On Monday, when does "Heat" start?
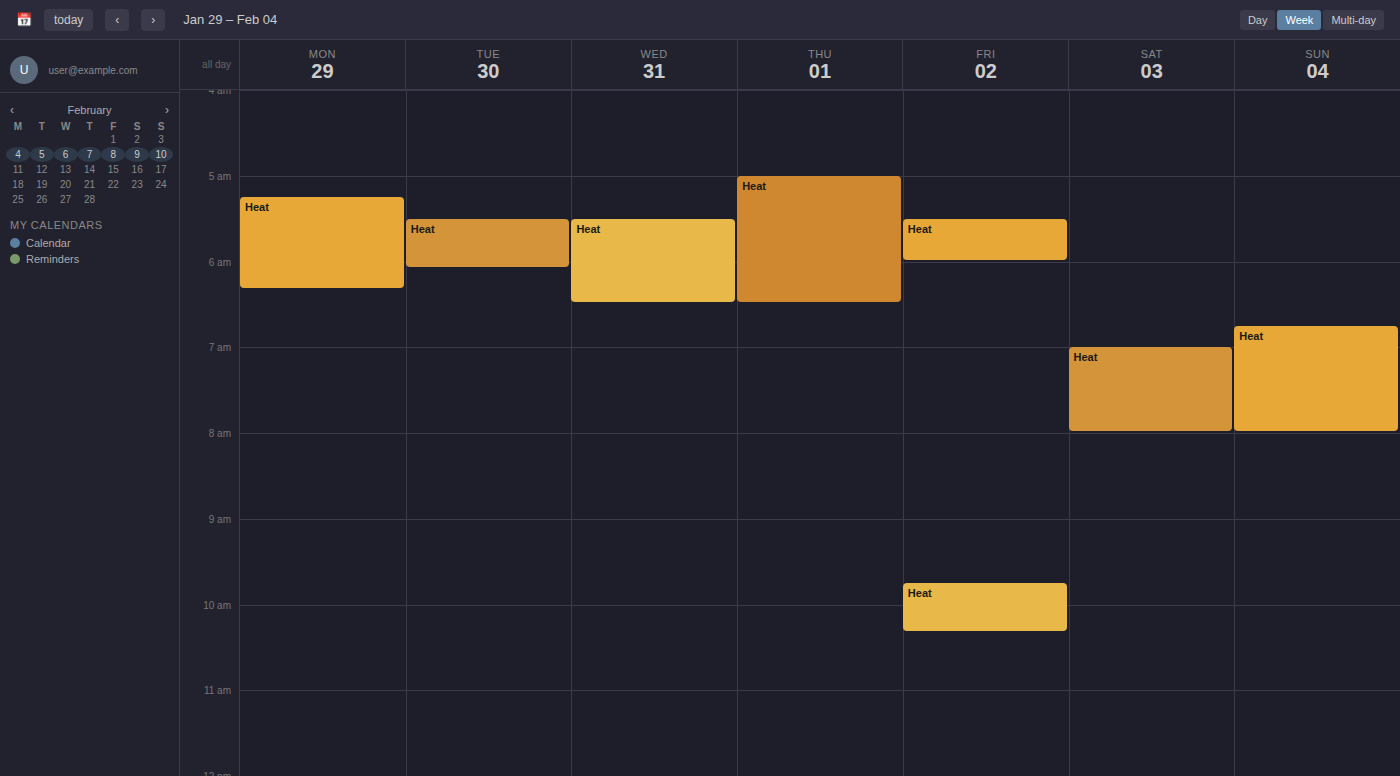
5:15 AM